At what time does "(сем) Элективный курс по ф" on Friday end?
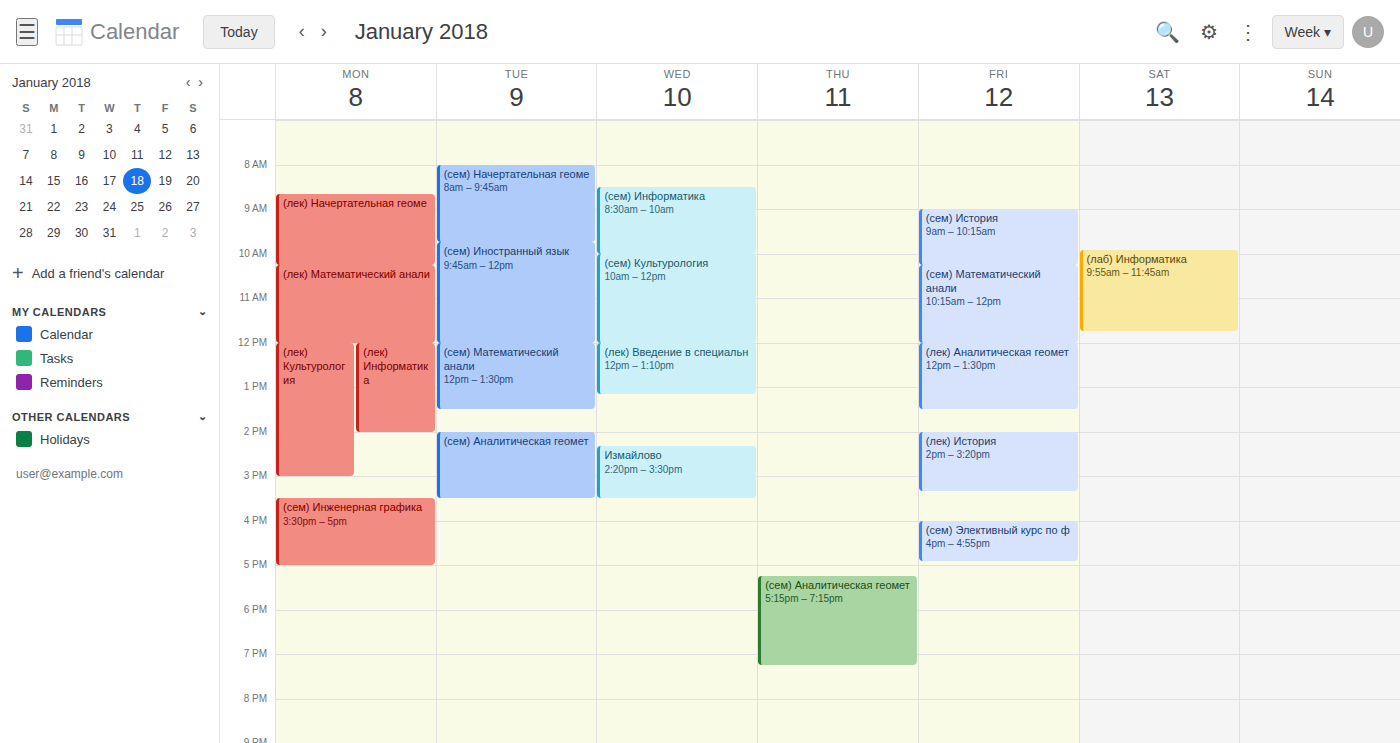
16:55